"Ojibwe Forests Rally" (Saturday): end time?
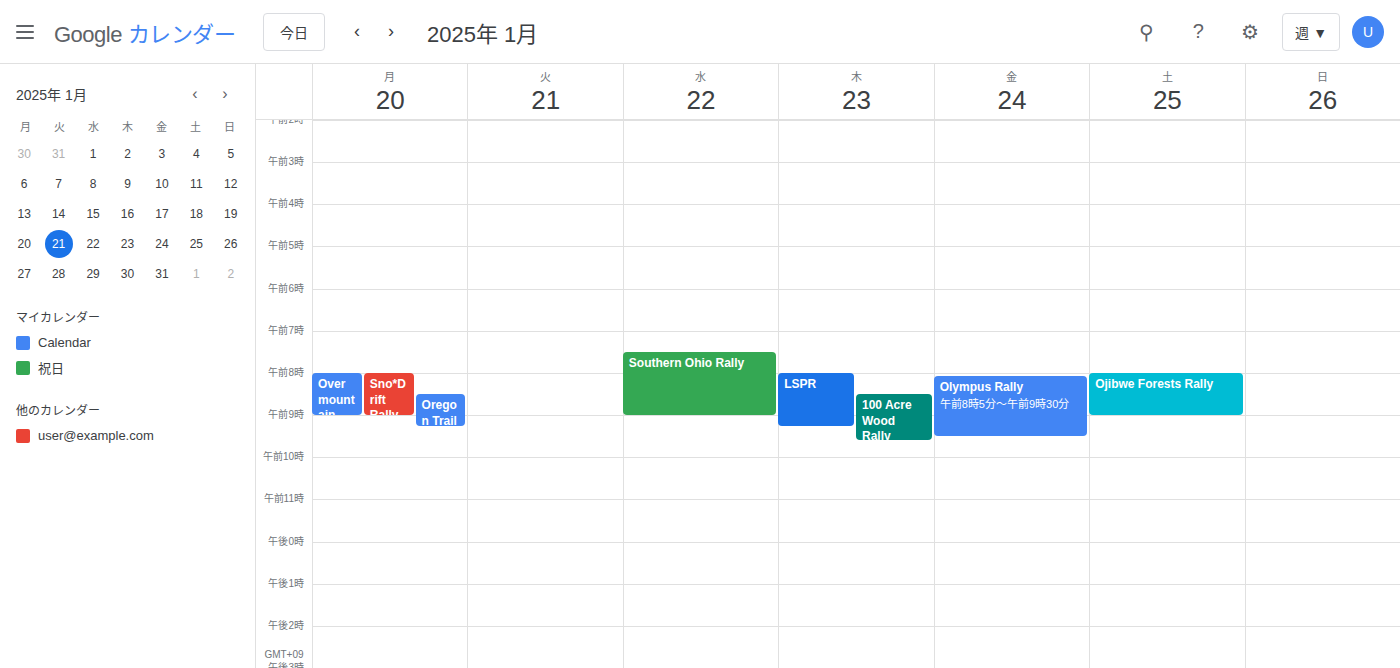
9:00 AM